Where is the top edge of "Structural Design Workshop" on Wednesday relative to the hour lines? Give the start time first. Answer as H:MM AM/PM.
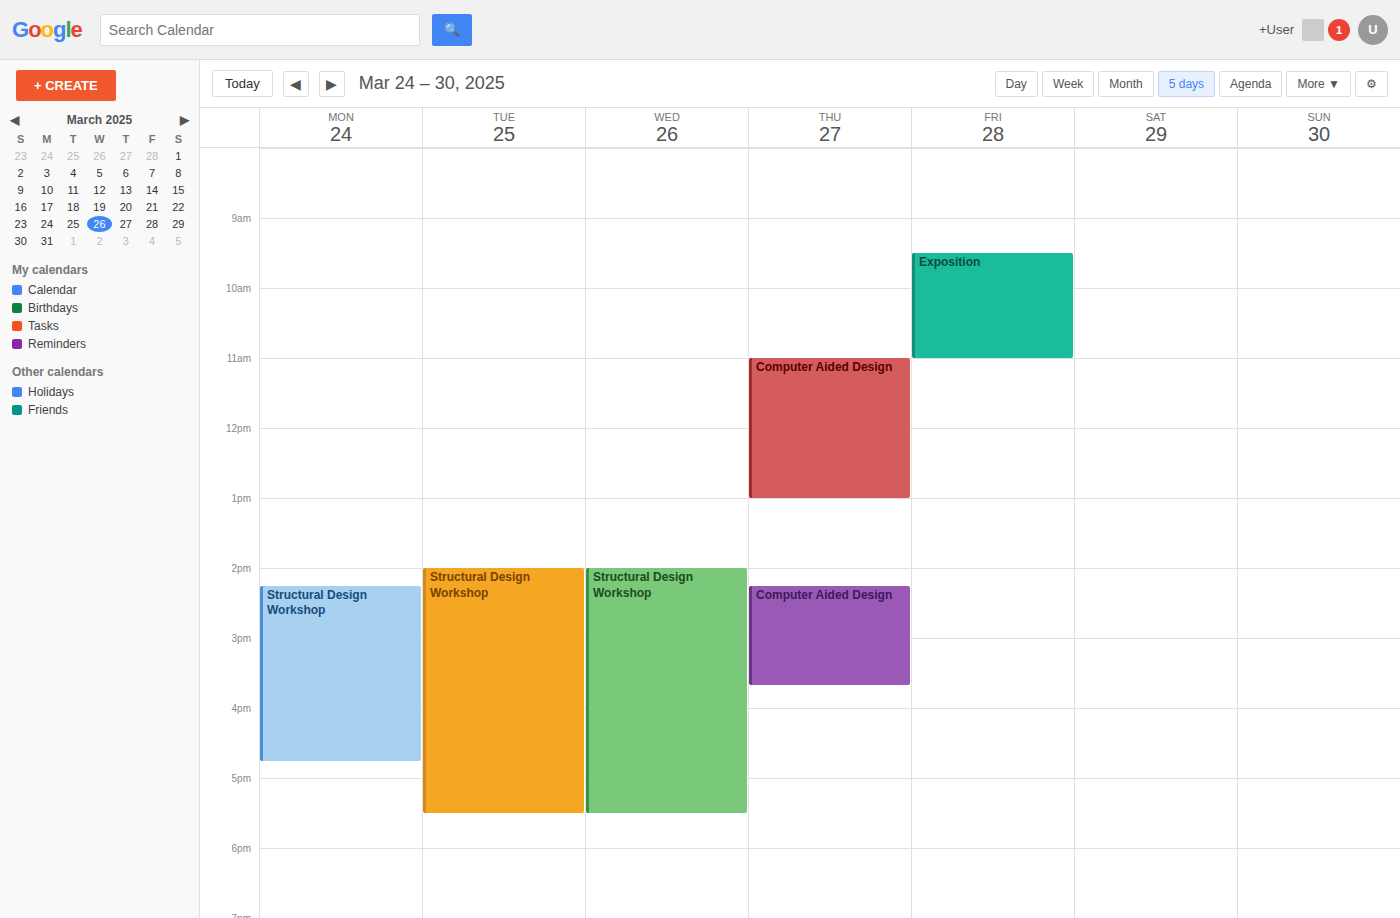
2:00 PM -- exactly on the 2 PM line.